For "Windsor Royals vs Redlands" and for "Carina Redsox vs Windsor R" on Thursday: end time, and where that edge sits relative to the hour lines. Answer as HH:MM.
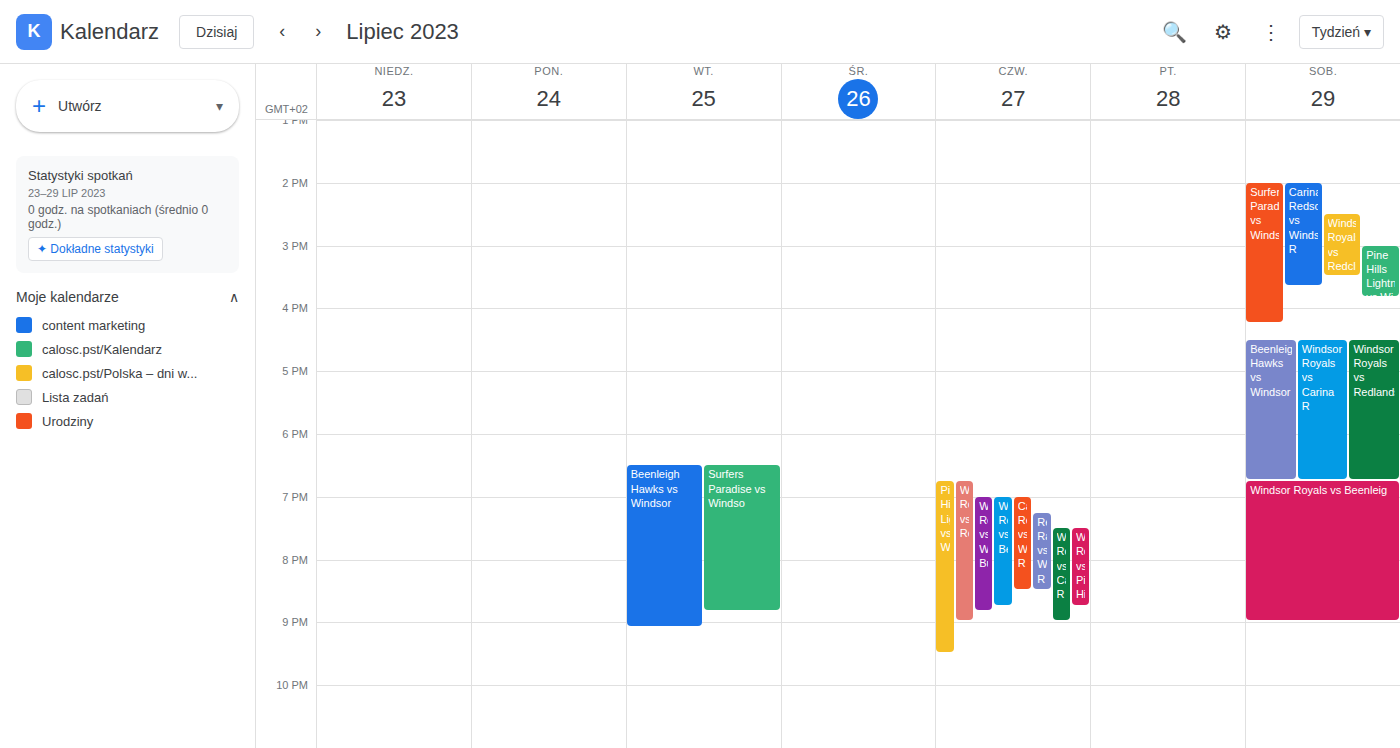
"Windsor Royals vs Redlands": 21:00, exactly on the 21:00 line. "Carina Redsox vs Windsor R": 20:30, halfway between the 20:00 and 21:00 lines.